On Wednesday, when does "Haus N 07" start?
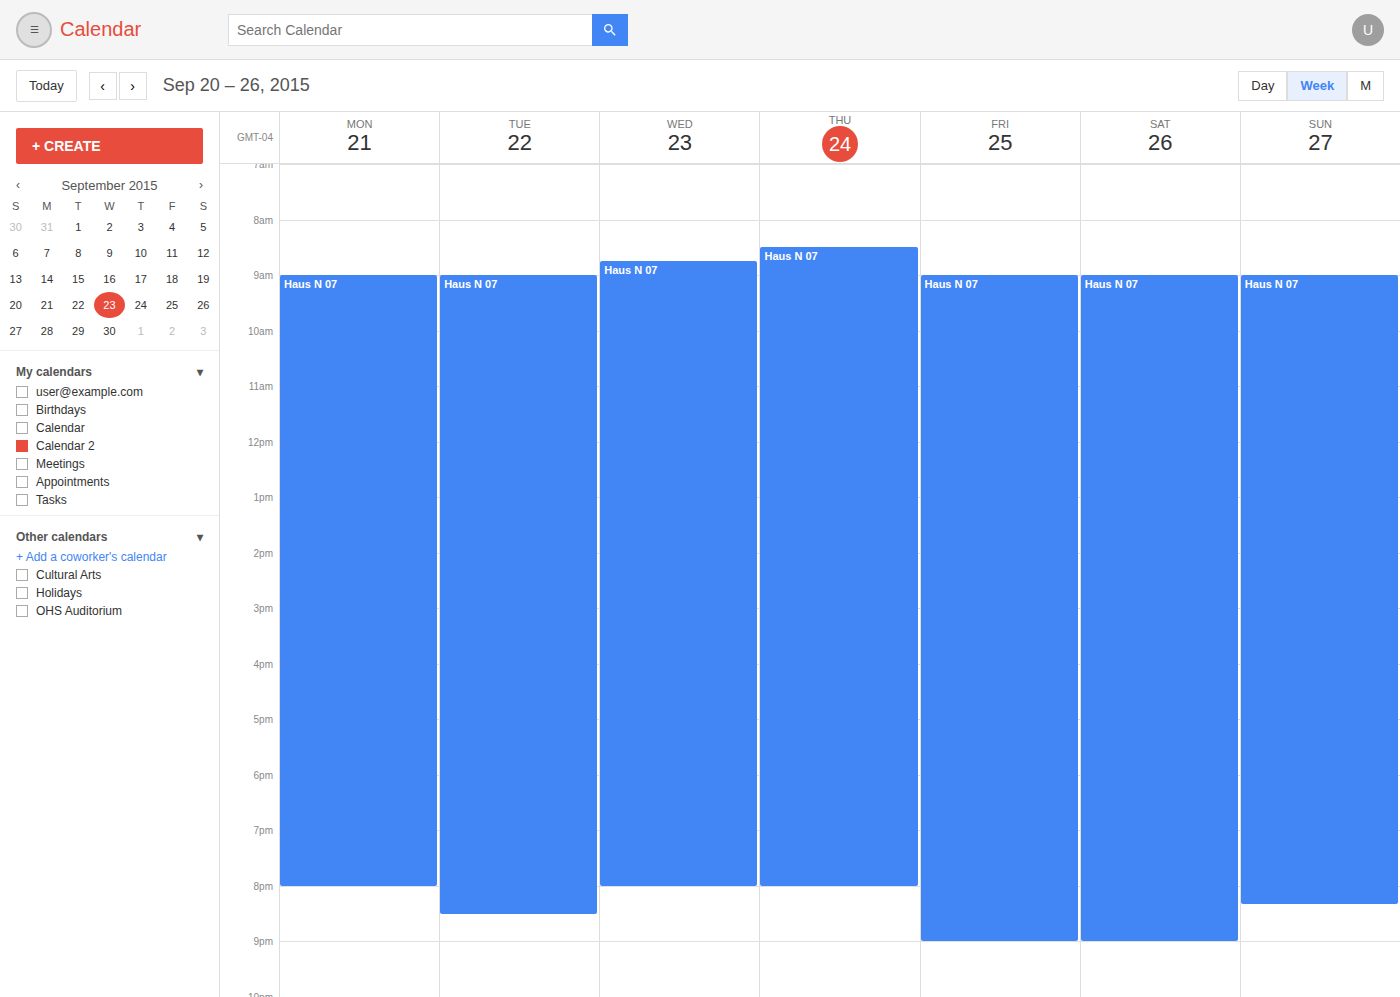
8:45 AM